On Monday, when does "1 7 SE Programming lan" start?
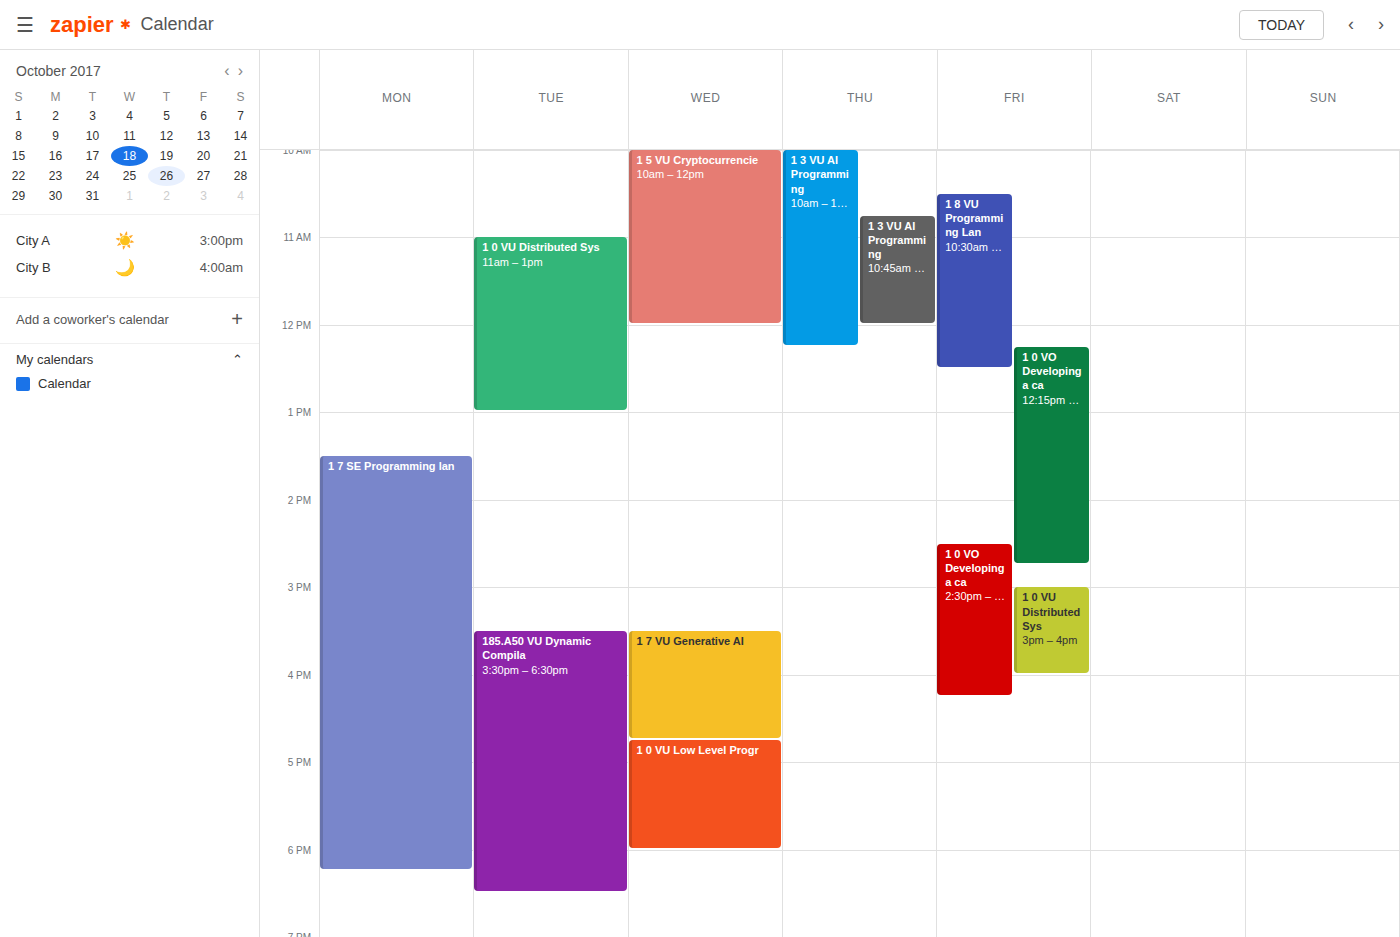
1:30 PM